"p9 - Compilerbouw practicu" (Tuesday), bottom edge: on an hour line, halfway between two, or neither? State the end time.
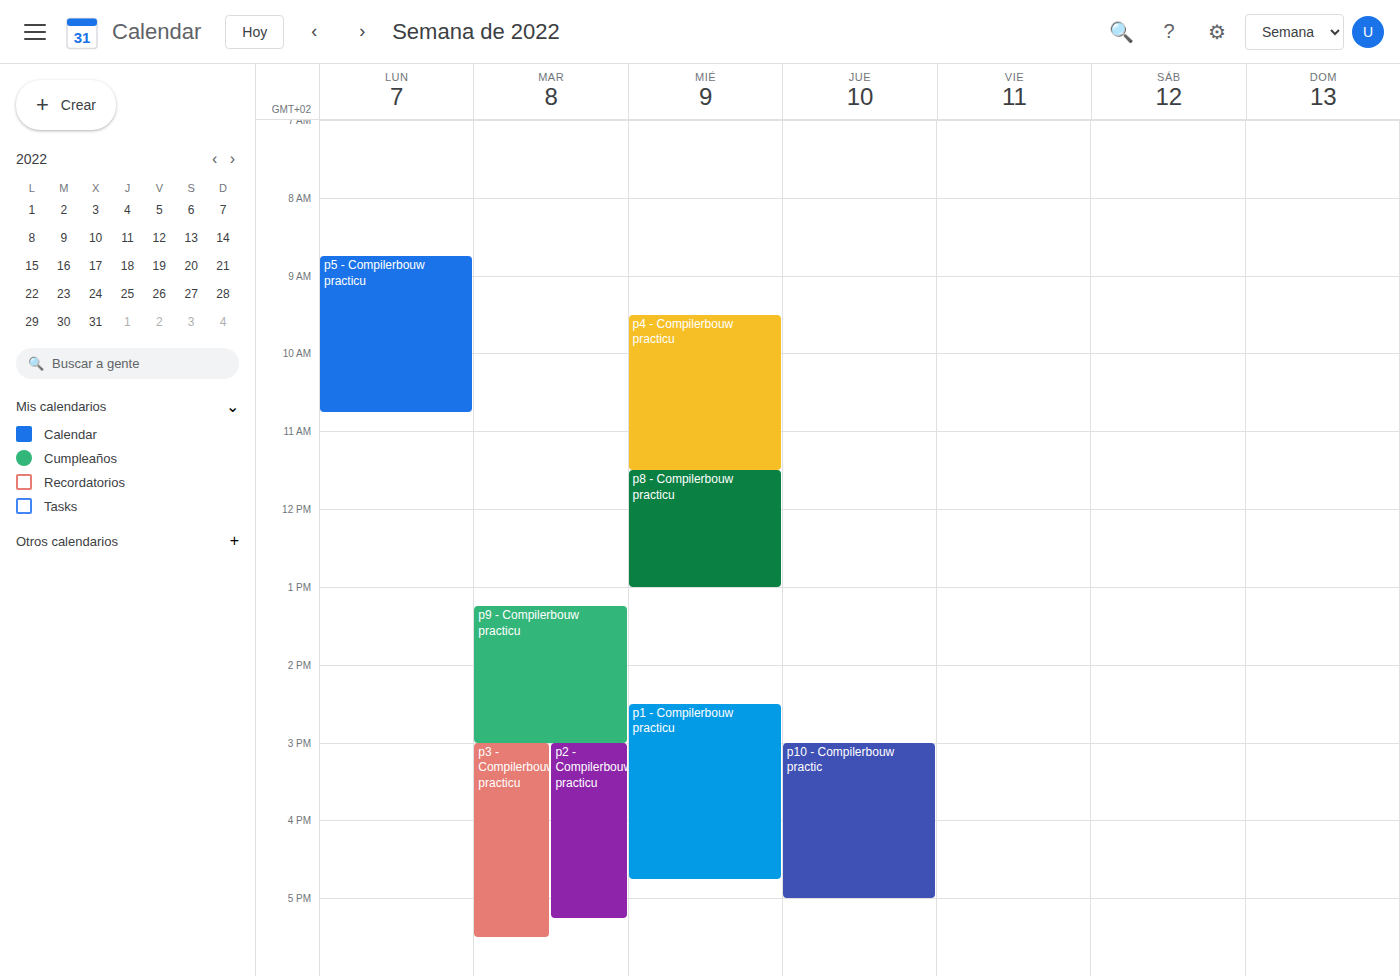
3:00 PM -- exactly on the 3 PM line.